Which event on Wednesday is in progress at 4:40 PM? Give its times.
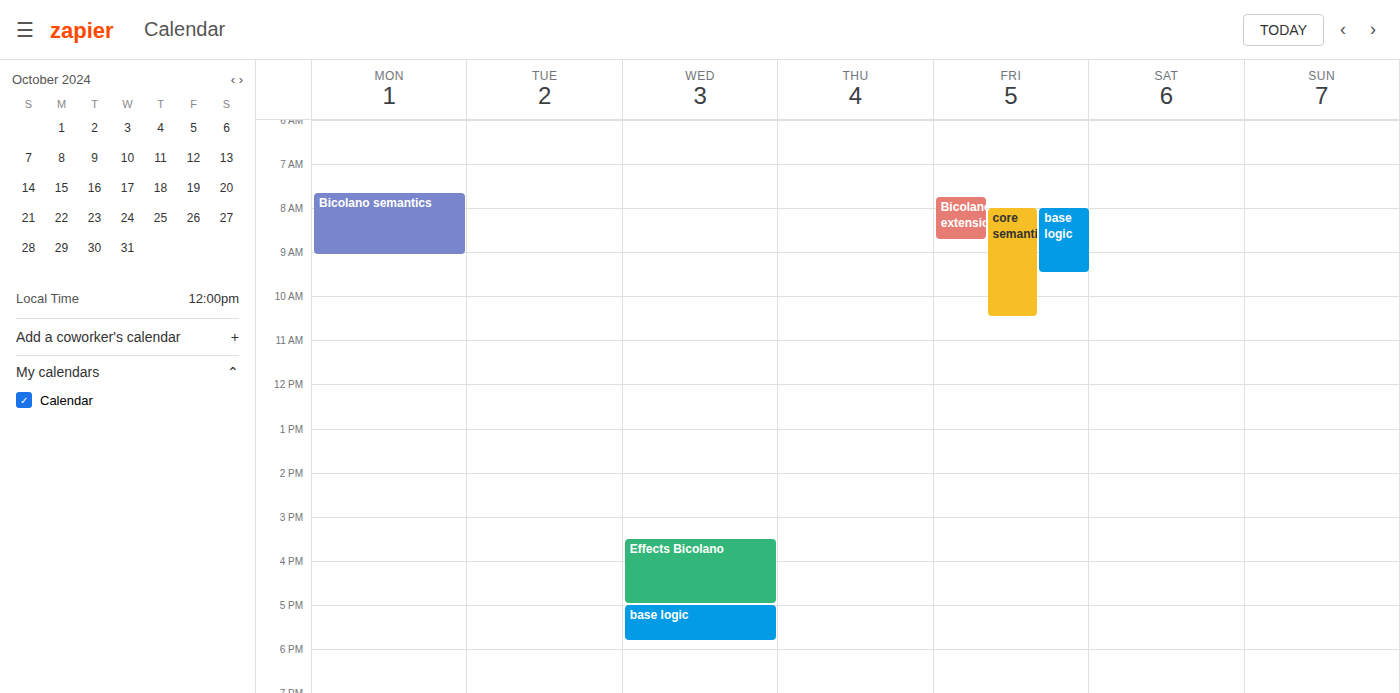
"Effects Bicolano", 3:30 PM to 5:00 PM